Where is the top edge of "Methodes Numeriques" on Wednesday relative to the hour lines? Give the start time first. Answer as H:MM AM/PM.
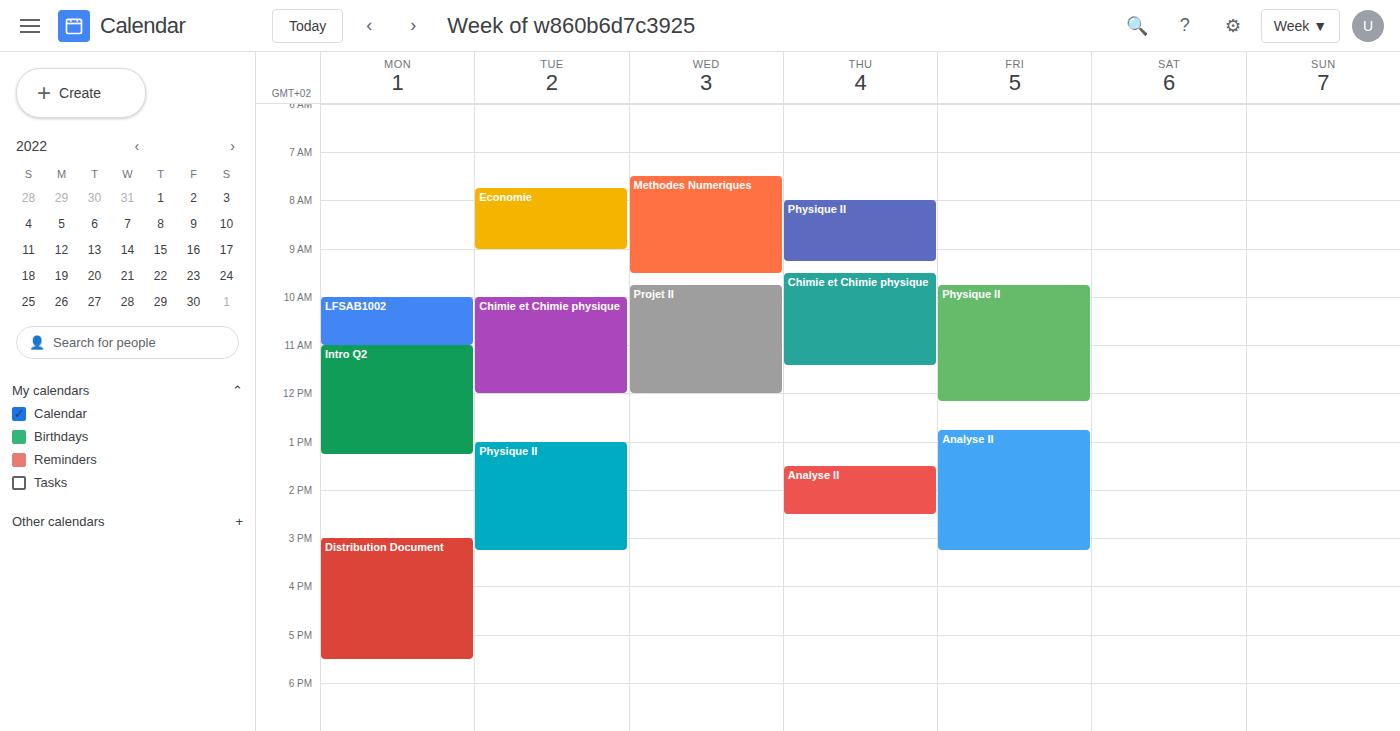
7:30 AM -- halfway between the 7 AM and 8 AM lines.